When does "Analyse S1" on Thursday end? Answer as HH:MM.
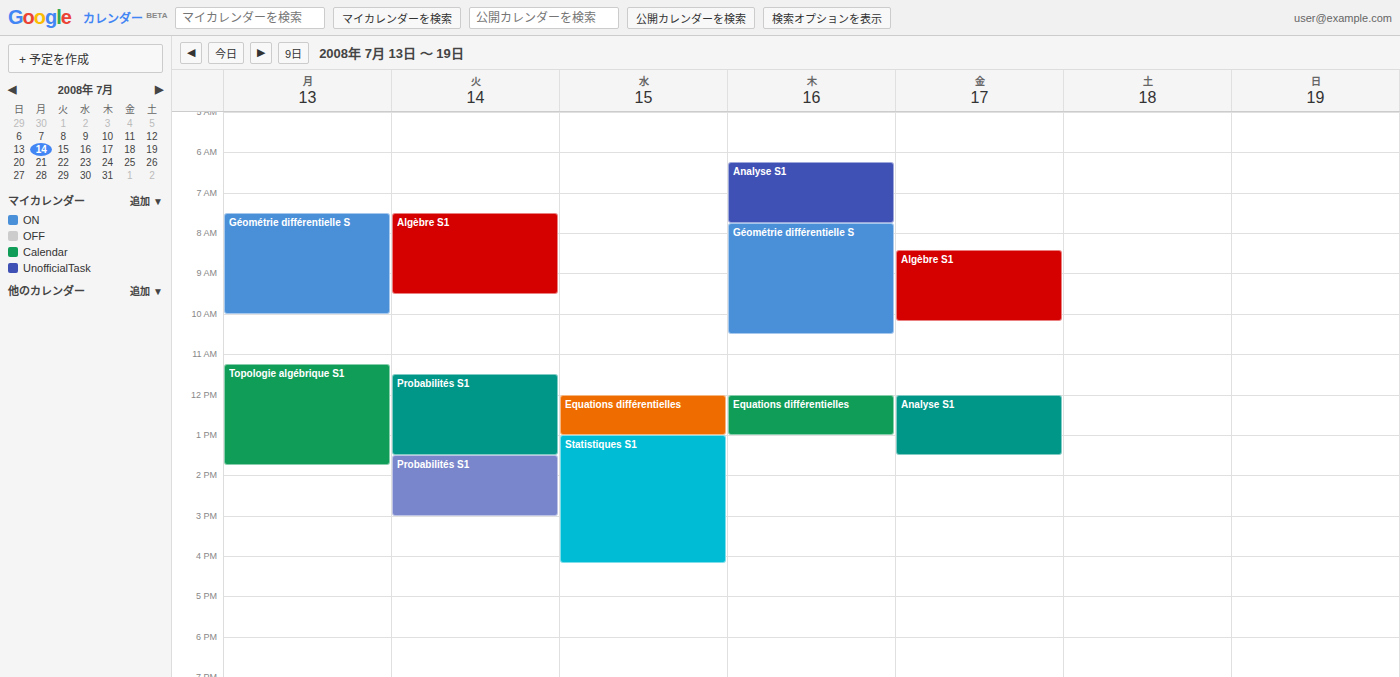
07:45